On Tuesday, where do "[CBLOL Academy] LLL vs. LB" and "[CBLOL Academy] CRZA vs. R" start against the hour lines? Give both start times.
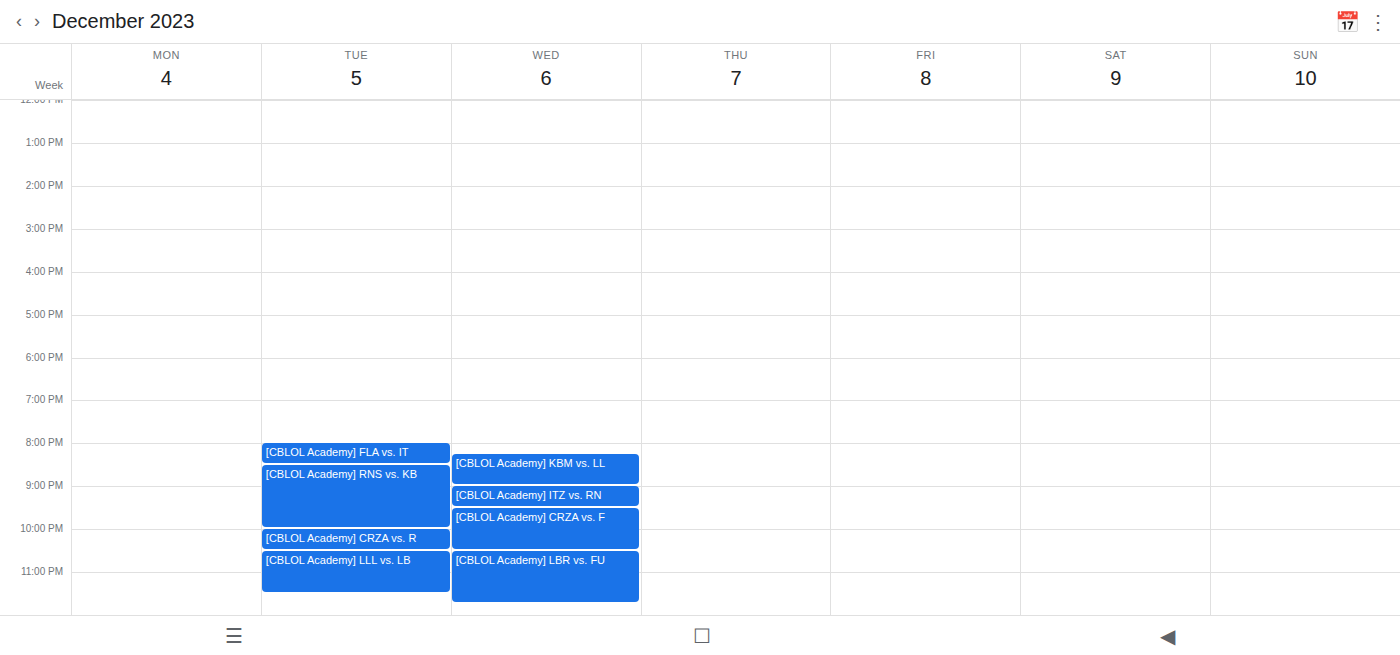
"[CBLOL Academy] LLL vs. LB": 22:30, halfway between the 22:00 and 23:00 lines. "[CBLOL Academy] CRZA vs. R": 22:00, exactly on the 22:00 line.